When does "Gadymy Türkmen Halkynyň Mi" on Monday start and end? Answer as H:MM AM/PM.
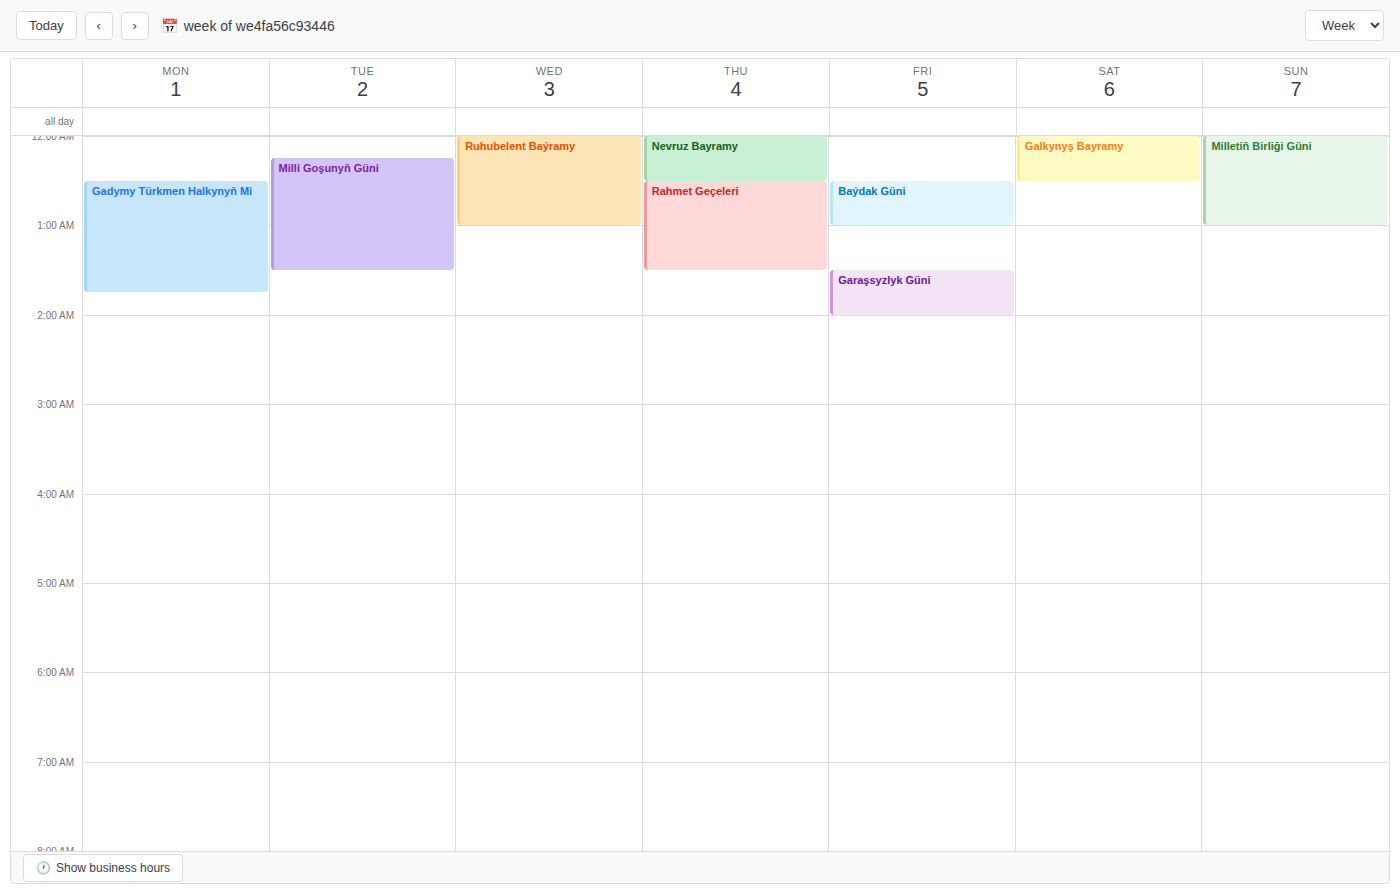
12:30 AM to 1:45 AM